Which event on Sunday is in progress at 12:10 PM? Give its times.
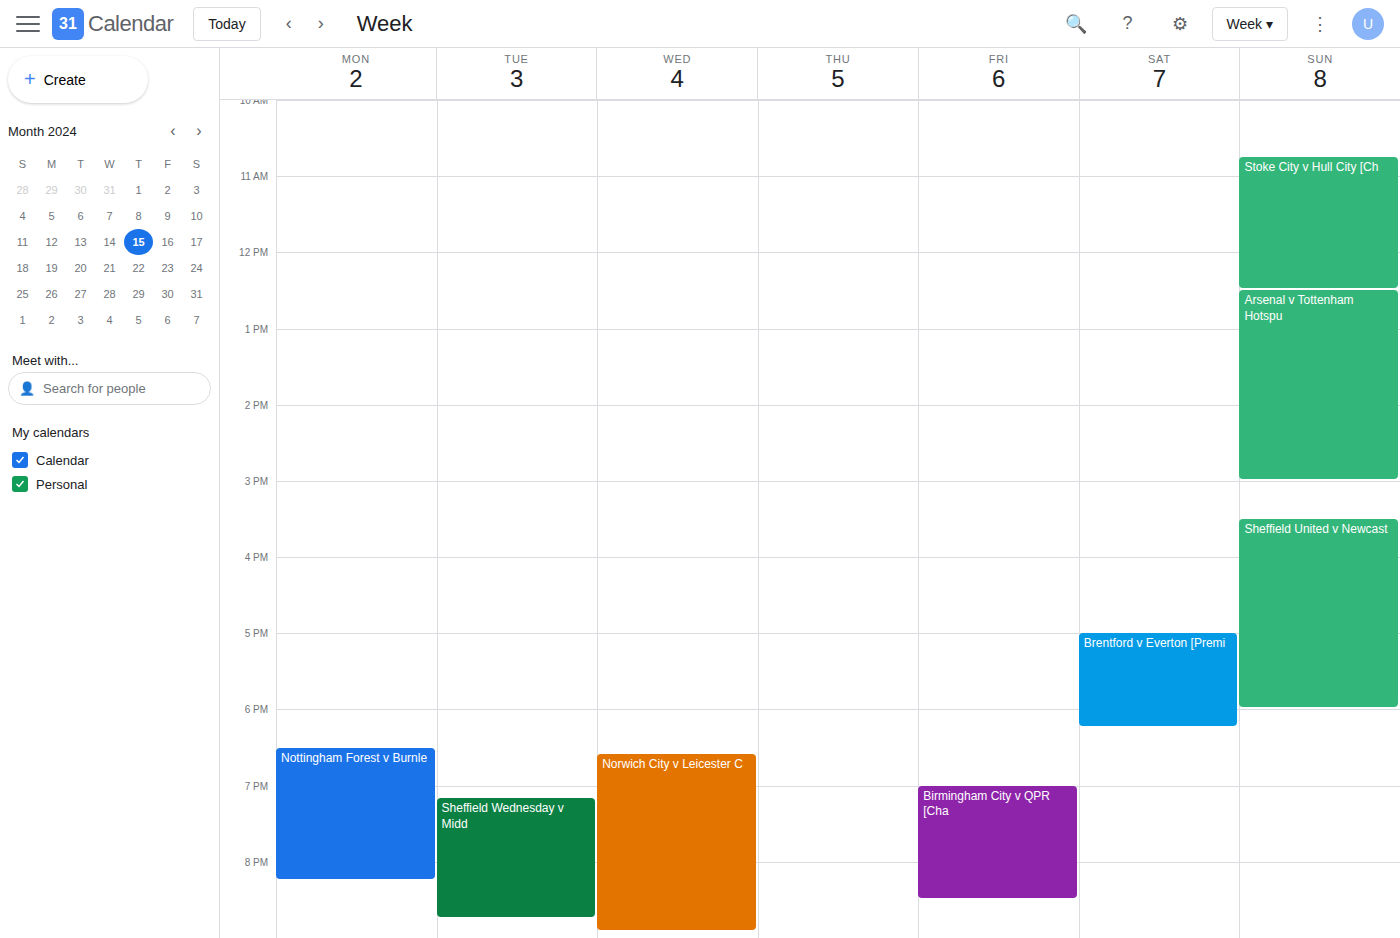
"Stoke City v Hull City [Ch", 10:45 AM to 12:30 PM